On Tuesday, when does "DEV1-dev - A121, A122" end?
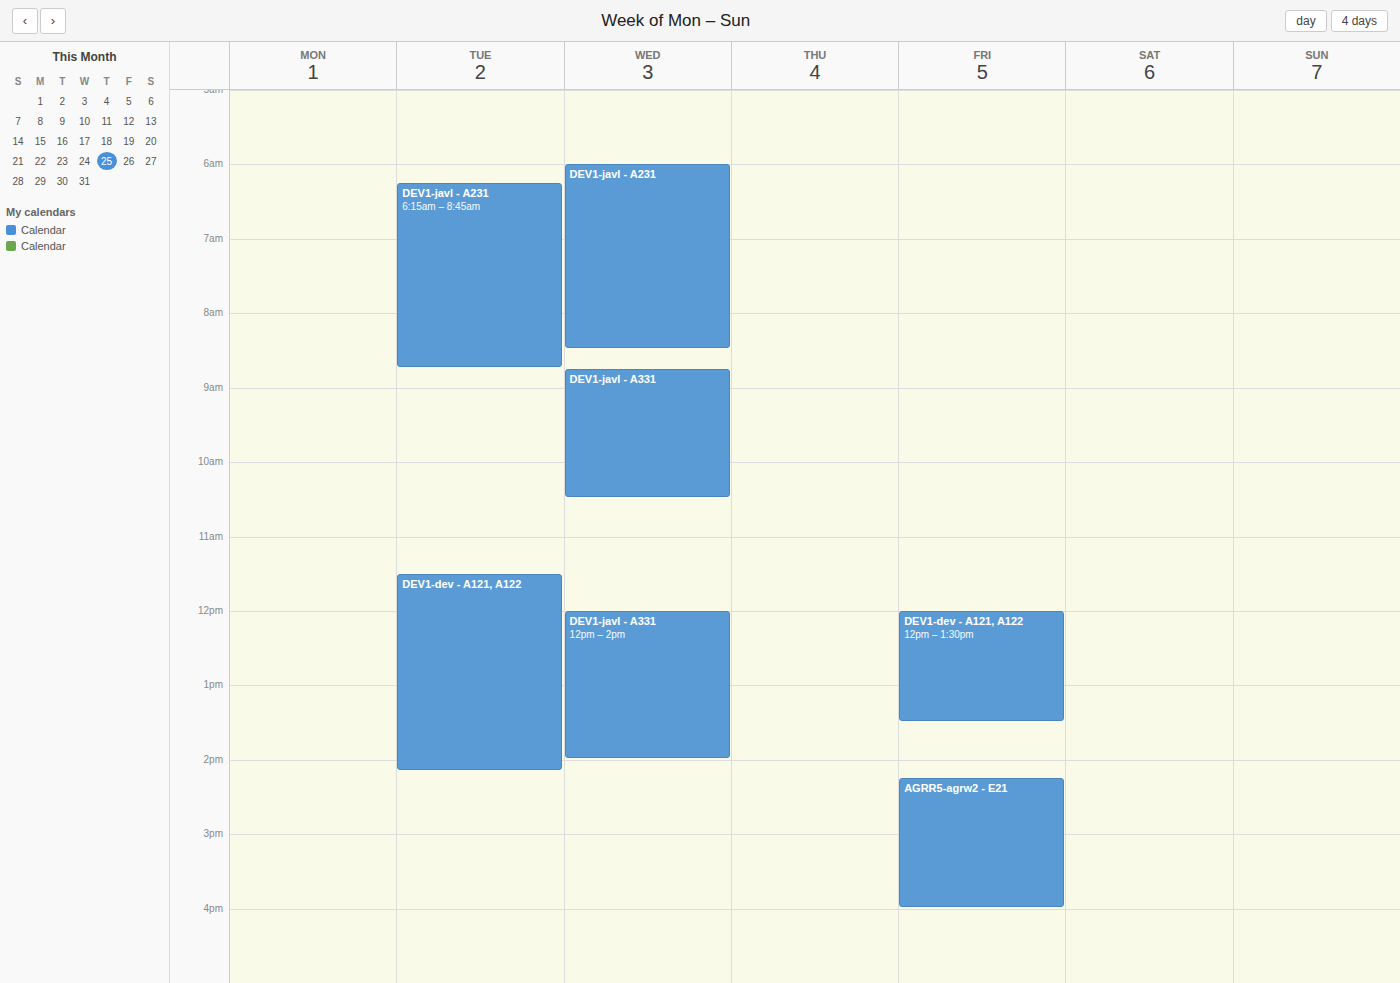
2:10 PM